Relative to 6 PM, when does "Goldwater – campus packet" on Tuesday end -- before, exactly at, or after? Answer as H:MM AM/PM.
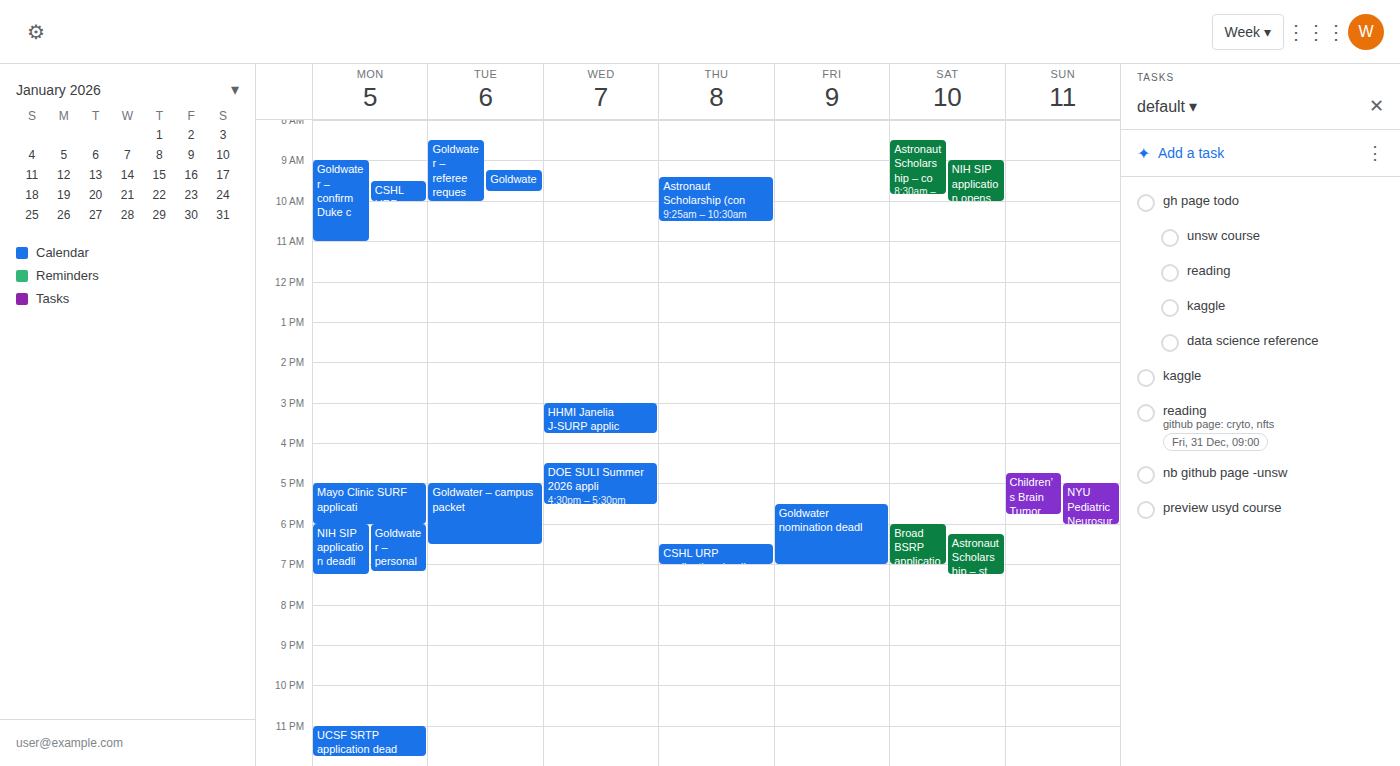
6:30 PM -- after 6 PM, 30 minutes below the 6 PM line.